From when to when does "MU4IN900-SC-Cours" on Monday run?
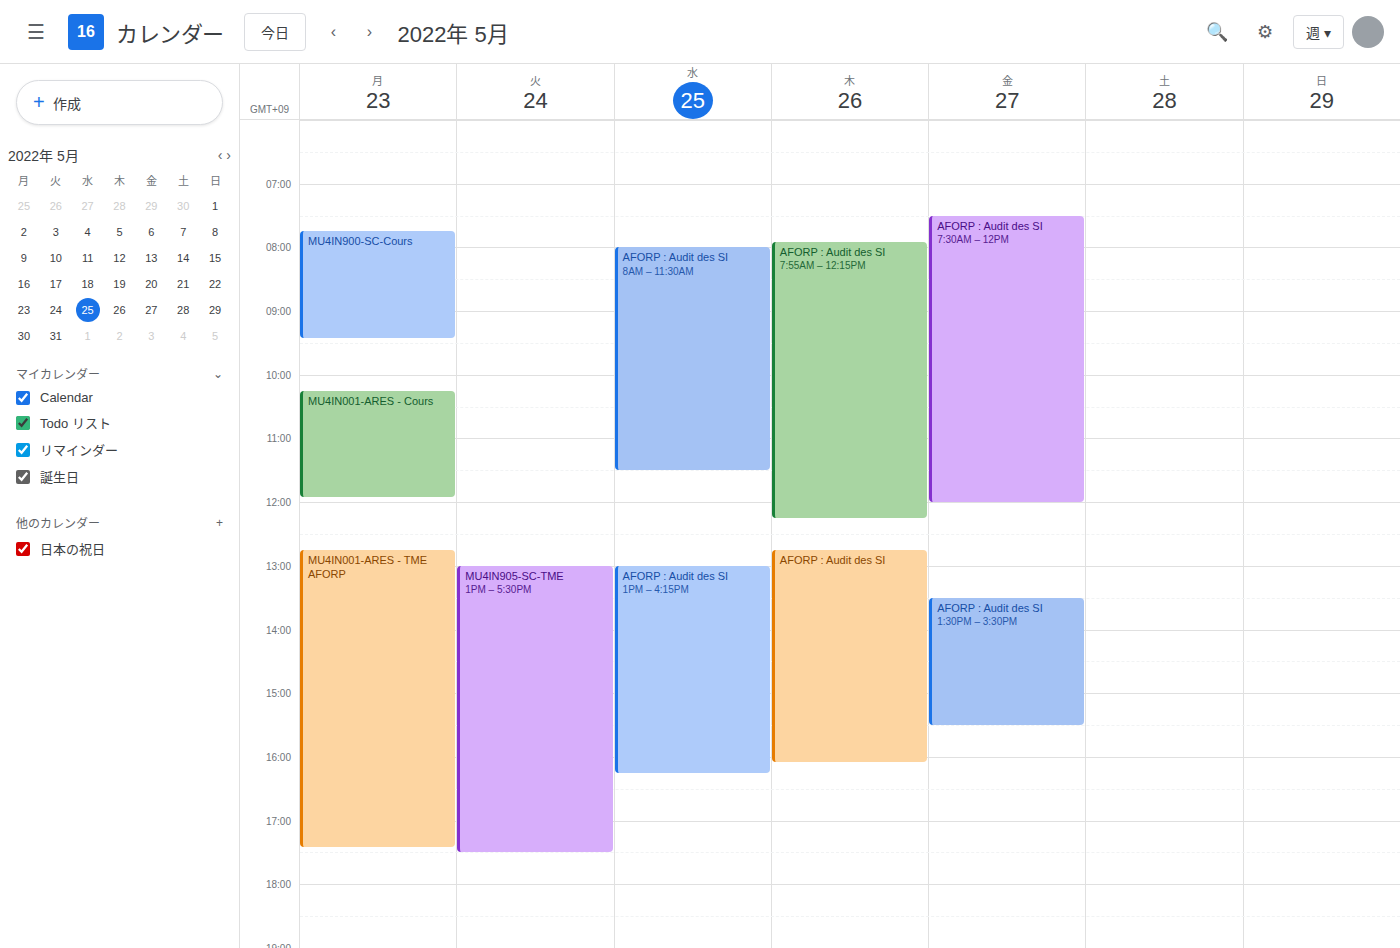
7:45 AM to 9:25 AM